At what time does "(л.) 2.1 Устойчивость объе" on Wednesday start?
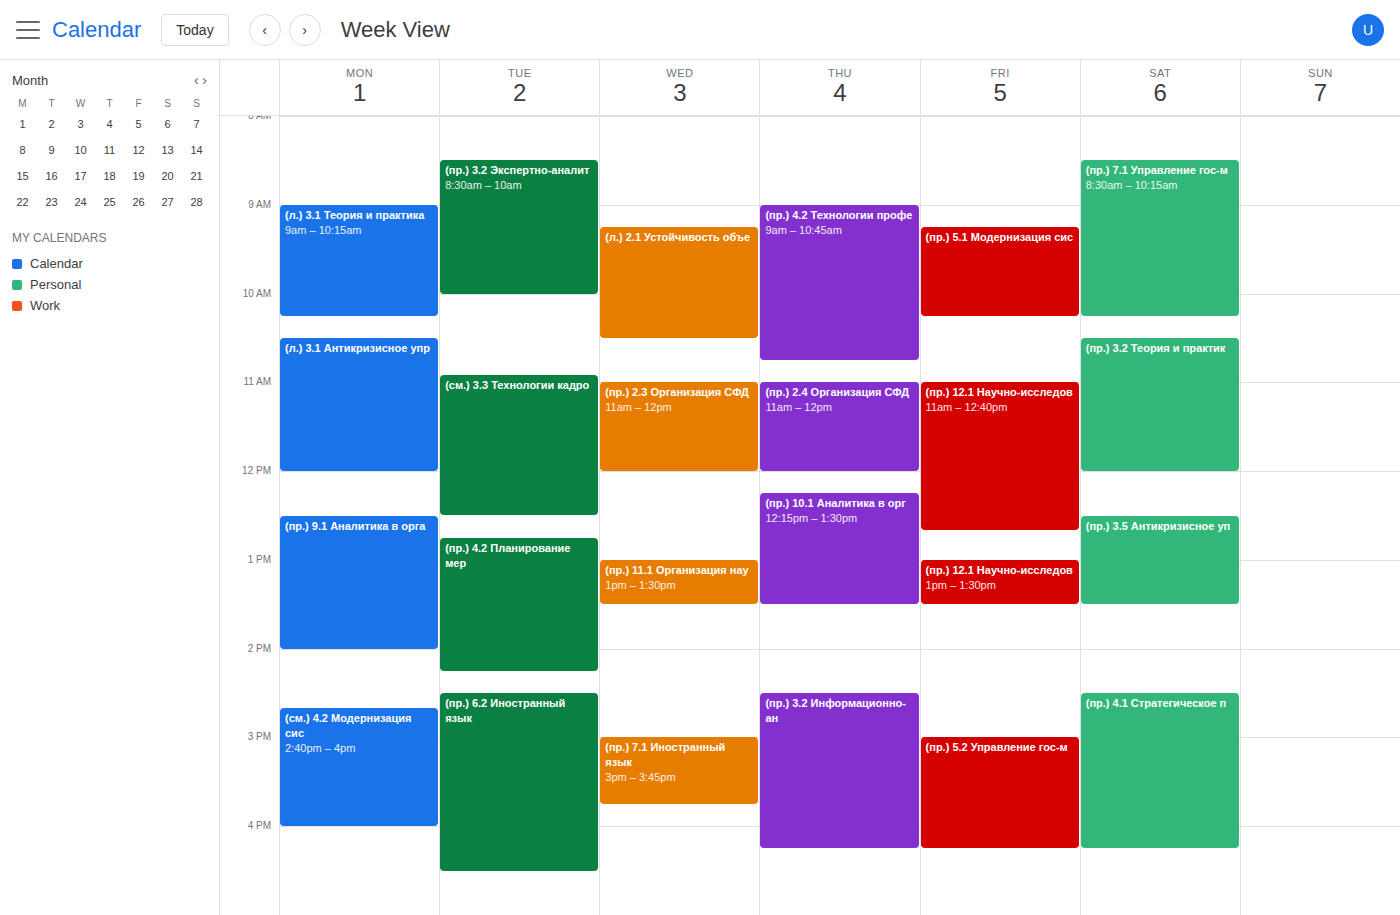
9:15 AM